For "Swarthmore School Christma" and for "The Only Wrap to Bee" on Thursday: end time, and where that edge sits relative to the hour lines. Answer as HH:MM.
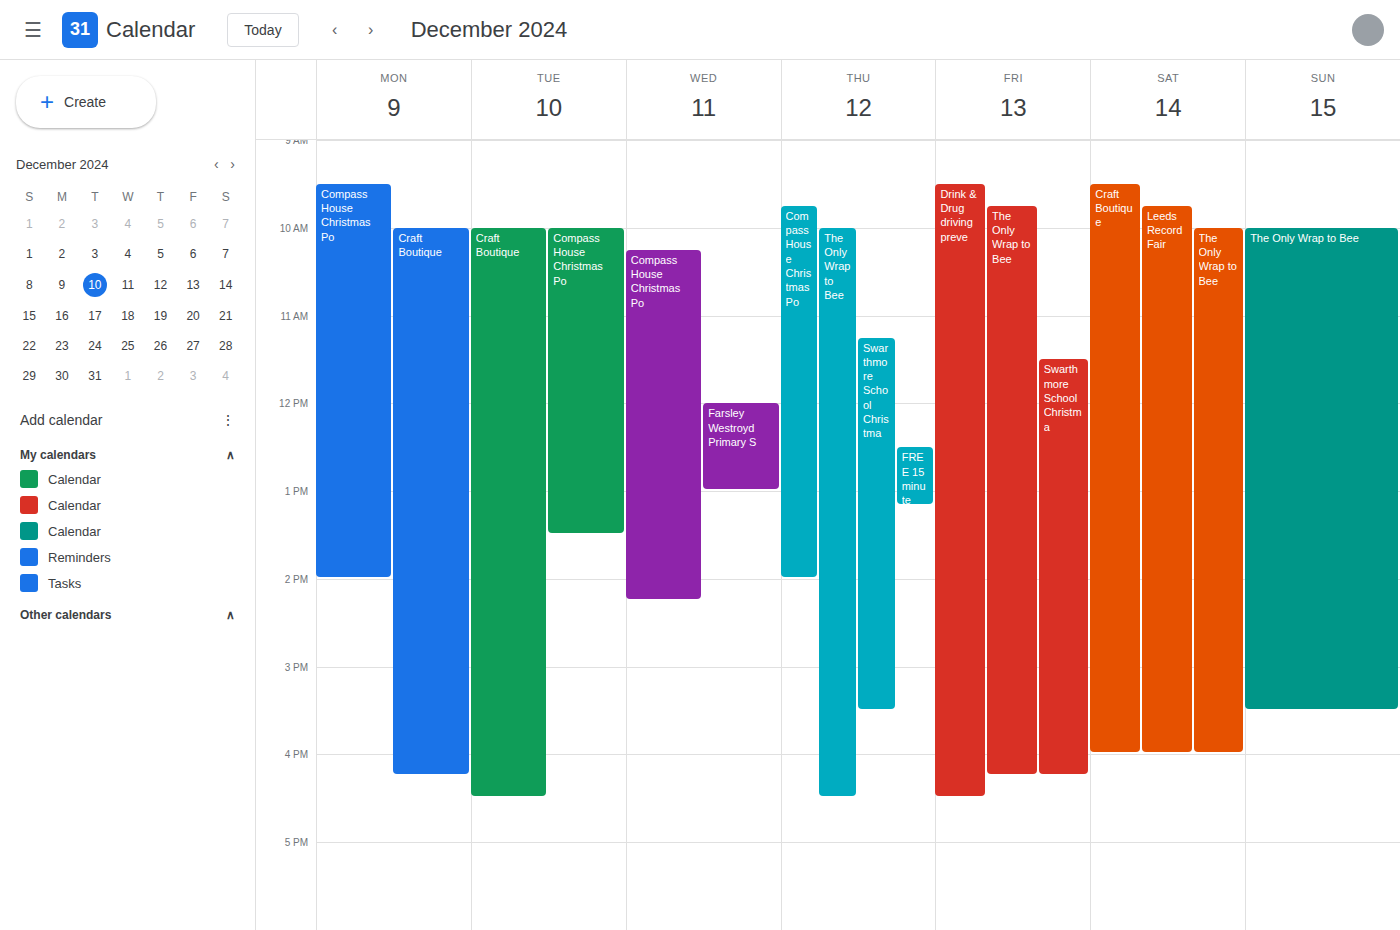
"Swarthmore School Christma": 15:30, halfway between the 15:00 and 16:00 lines. "The Only Wrap to Bee": 16:30, halfway between the 16:00 and 17:00 lines.